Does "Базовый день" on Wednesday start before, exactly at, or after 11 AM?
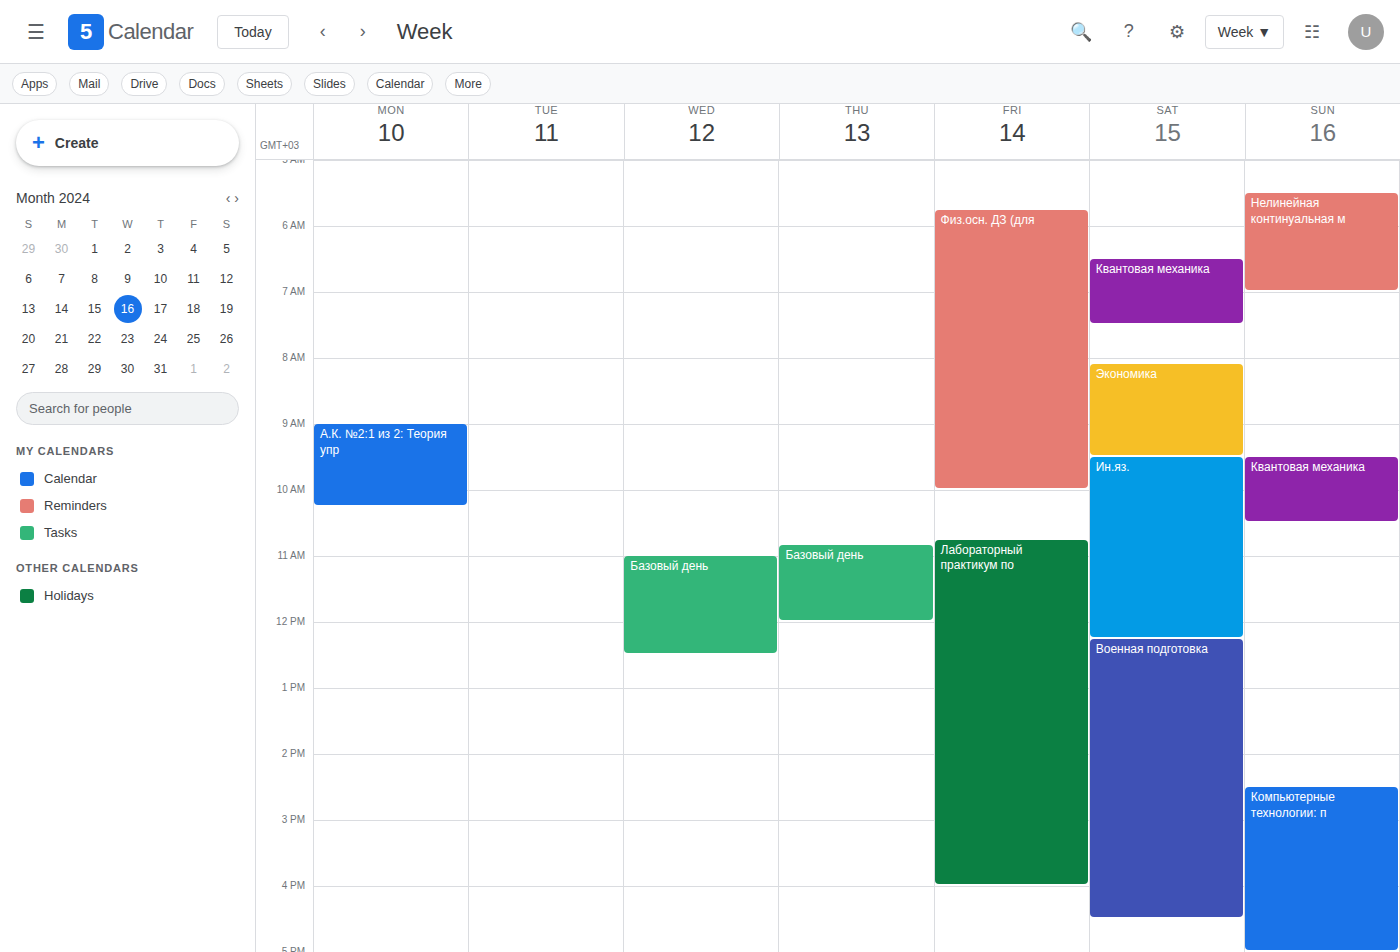
11:00 AM -- exactly at 11 AM, on the 11 AM line.